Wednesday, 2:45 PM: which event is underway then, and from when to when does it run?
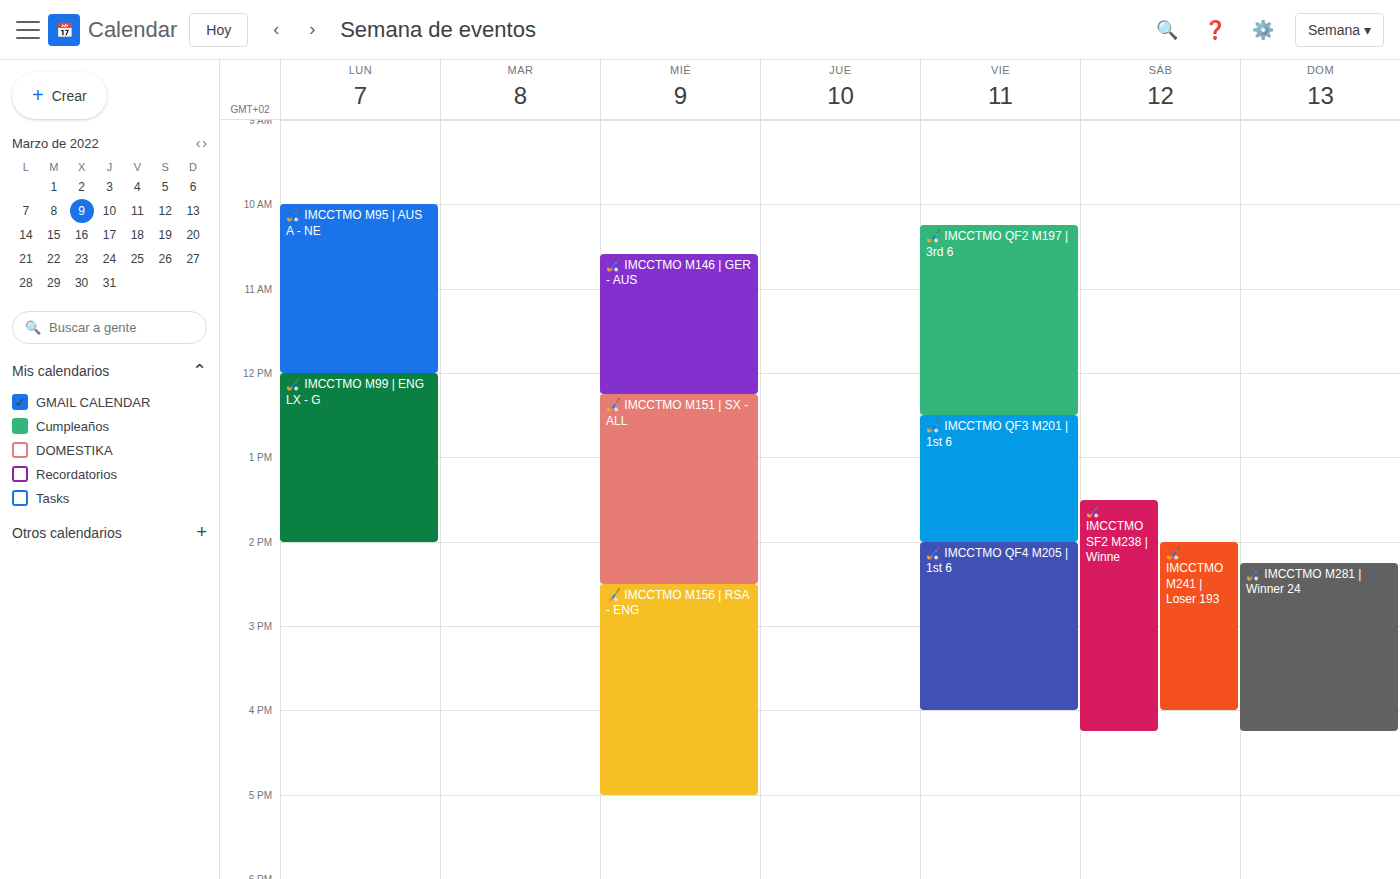
"🏑 IMCCTMO M156 | RSA - ENG", 2:30 PM to 5:00 PM